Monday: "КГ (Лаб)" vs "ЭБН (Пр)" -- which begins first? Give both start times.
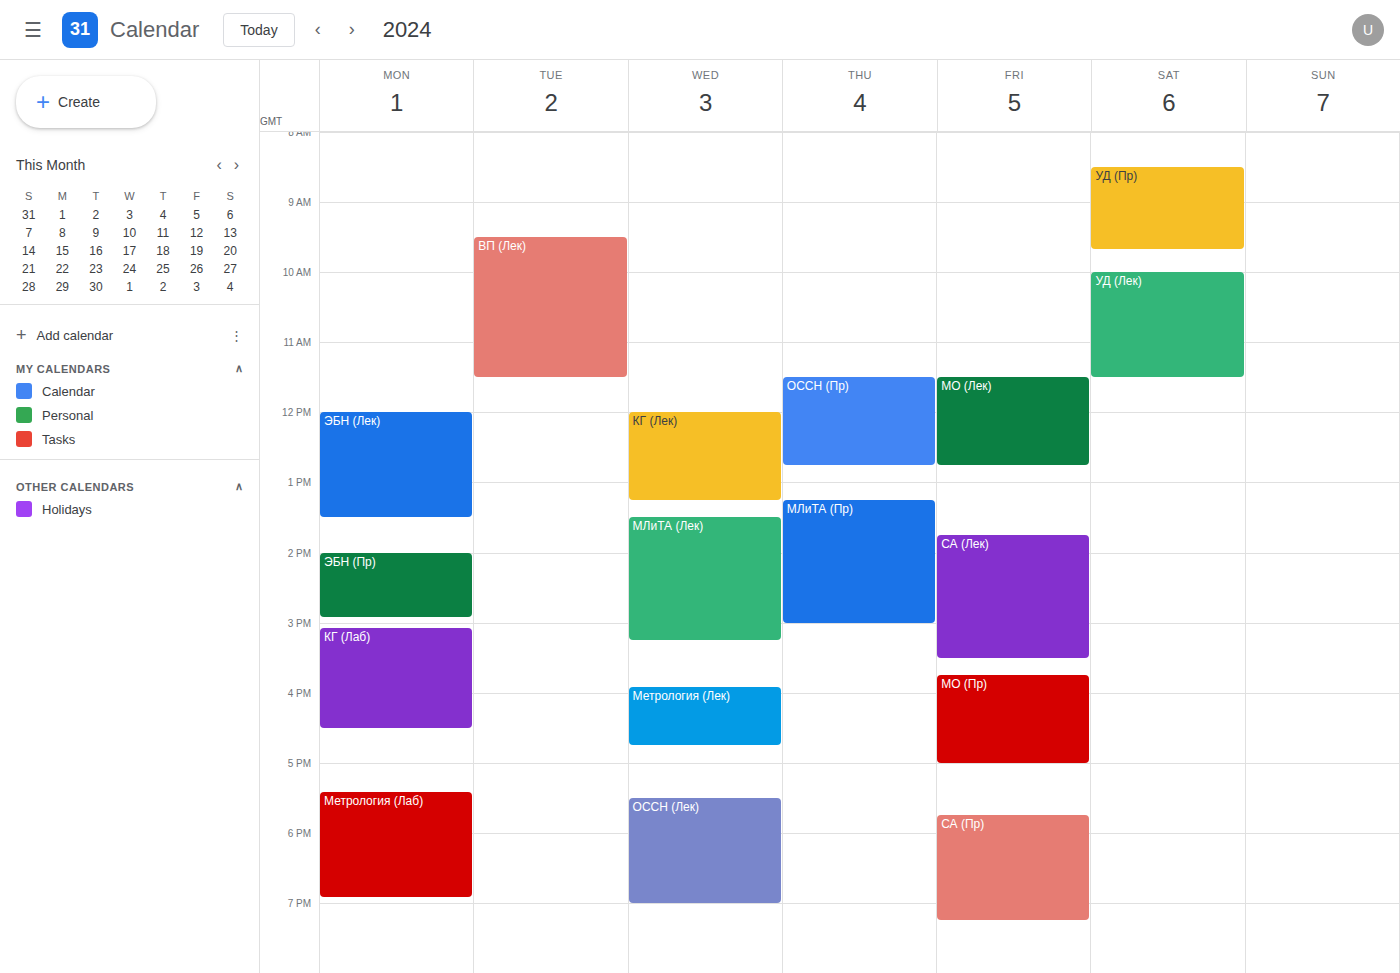
"ЭБН (Пр)" 2:00 PM; "КГ (Лаб)" 3:05 PM.